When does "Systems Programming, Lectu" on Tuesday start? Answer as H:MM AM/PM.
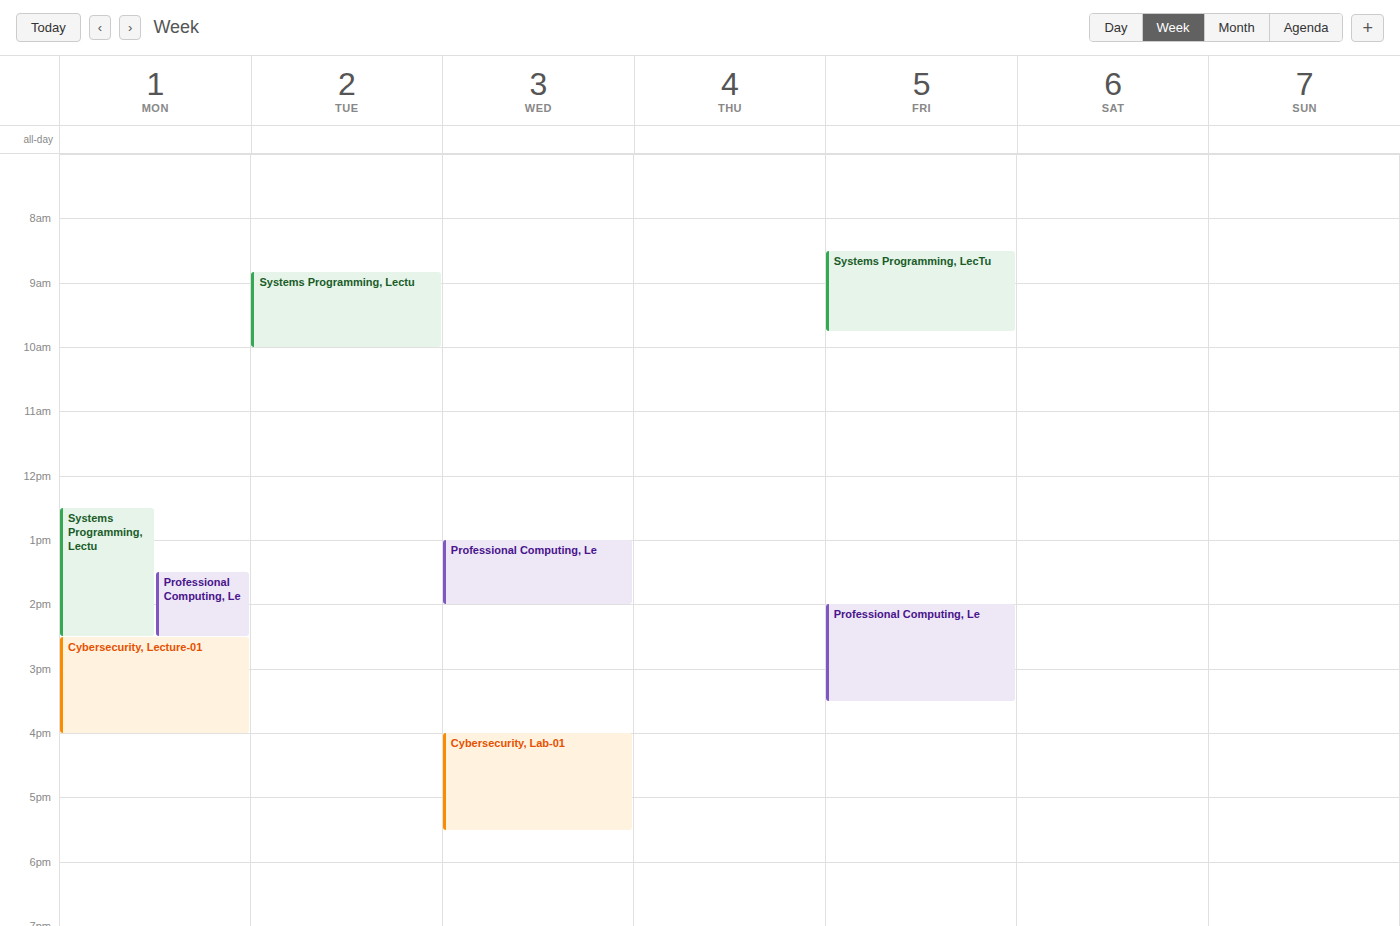
8:50 AM